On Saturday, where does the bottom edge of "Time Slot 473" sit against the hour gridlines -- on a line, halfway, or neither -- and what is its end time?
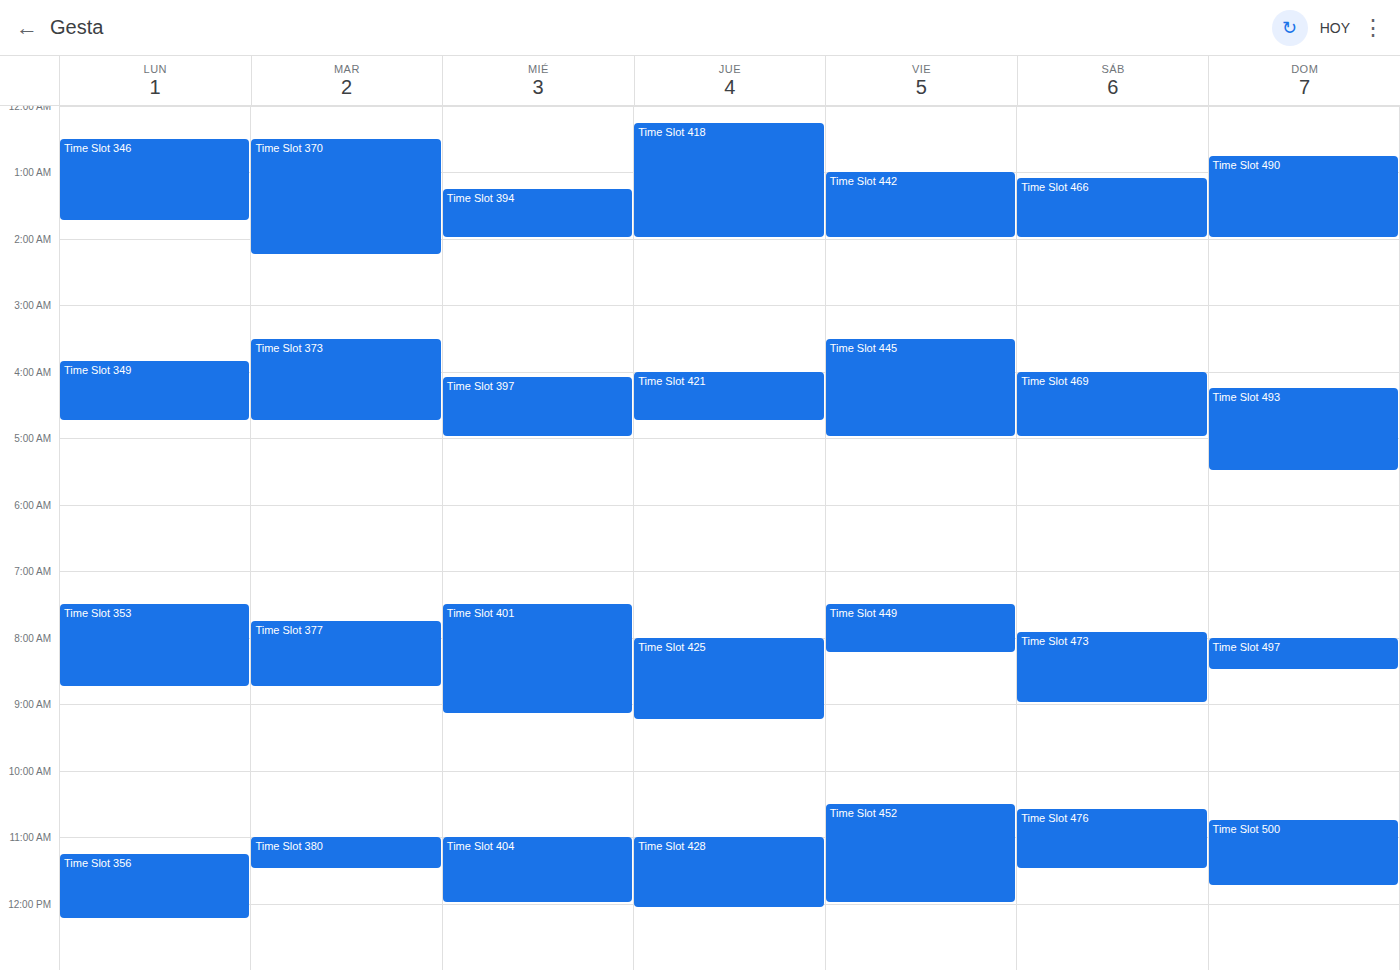
9:00 AM -- exactly on the 9 AM line.